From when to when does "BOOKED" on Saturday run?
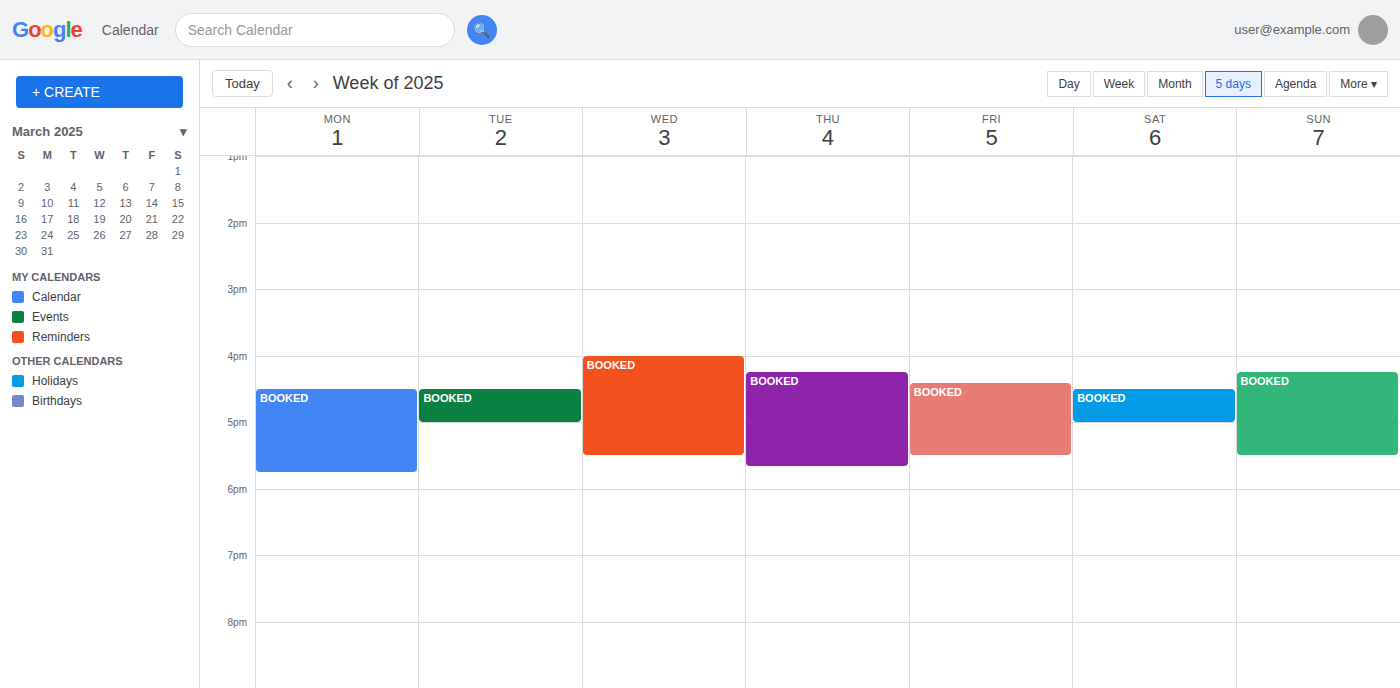
4:30 PM to 5:00 PM